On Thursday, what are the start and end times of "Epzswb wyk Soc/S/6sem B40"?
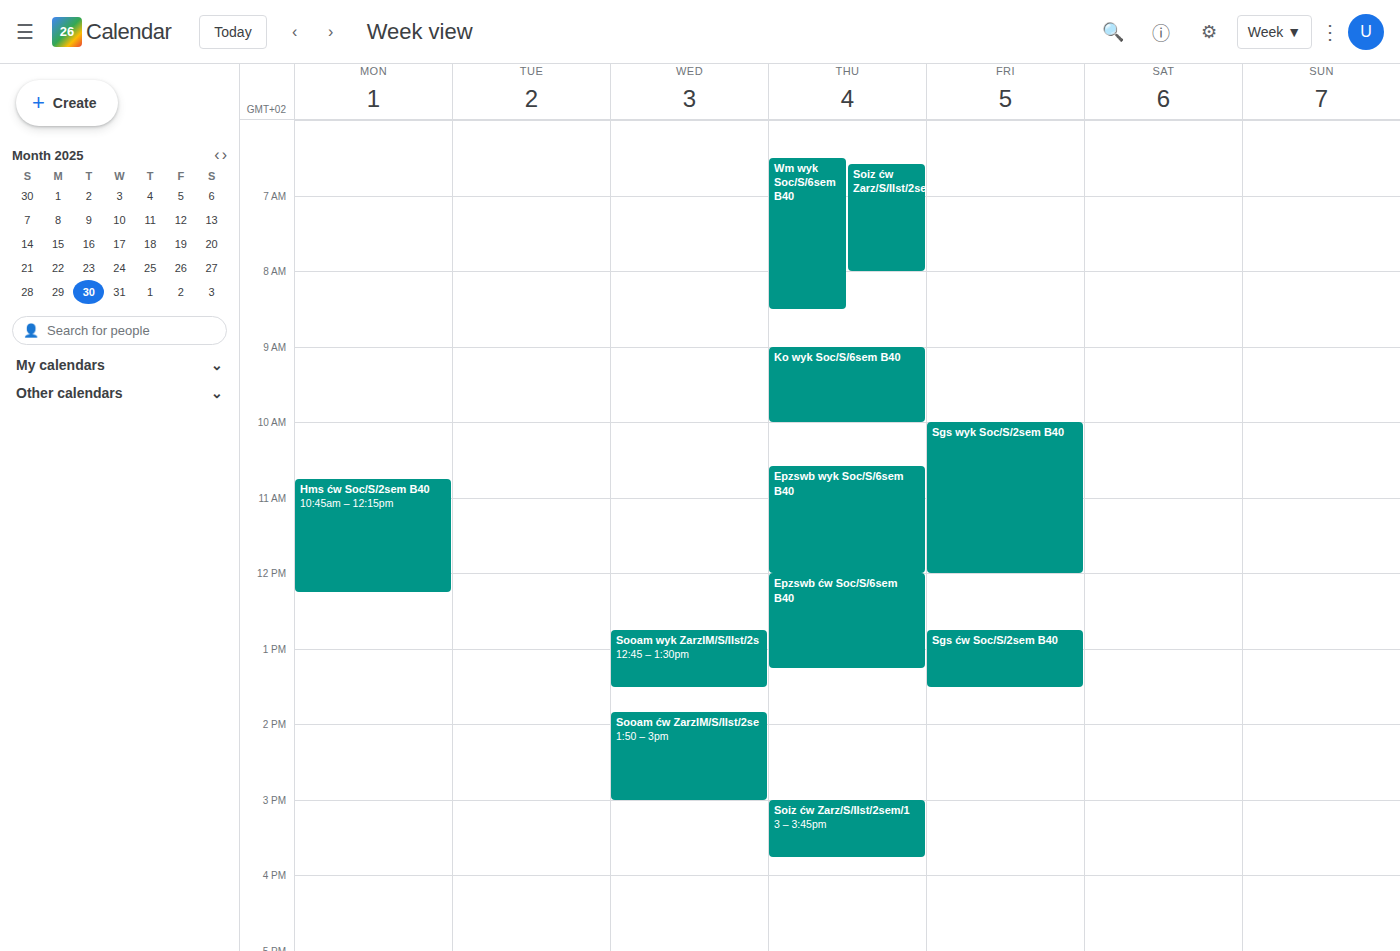
10:35 AM to 12:00 PM